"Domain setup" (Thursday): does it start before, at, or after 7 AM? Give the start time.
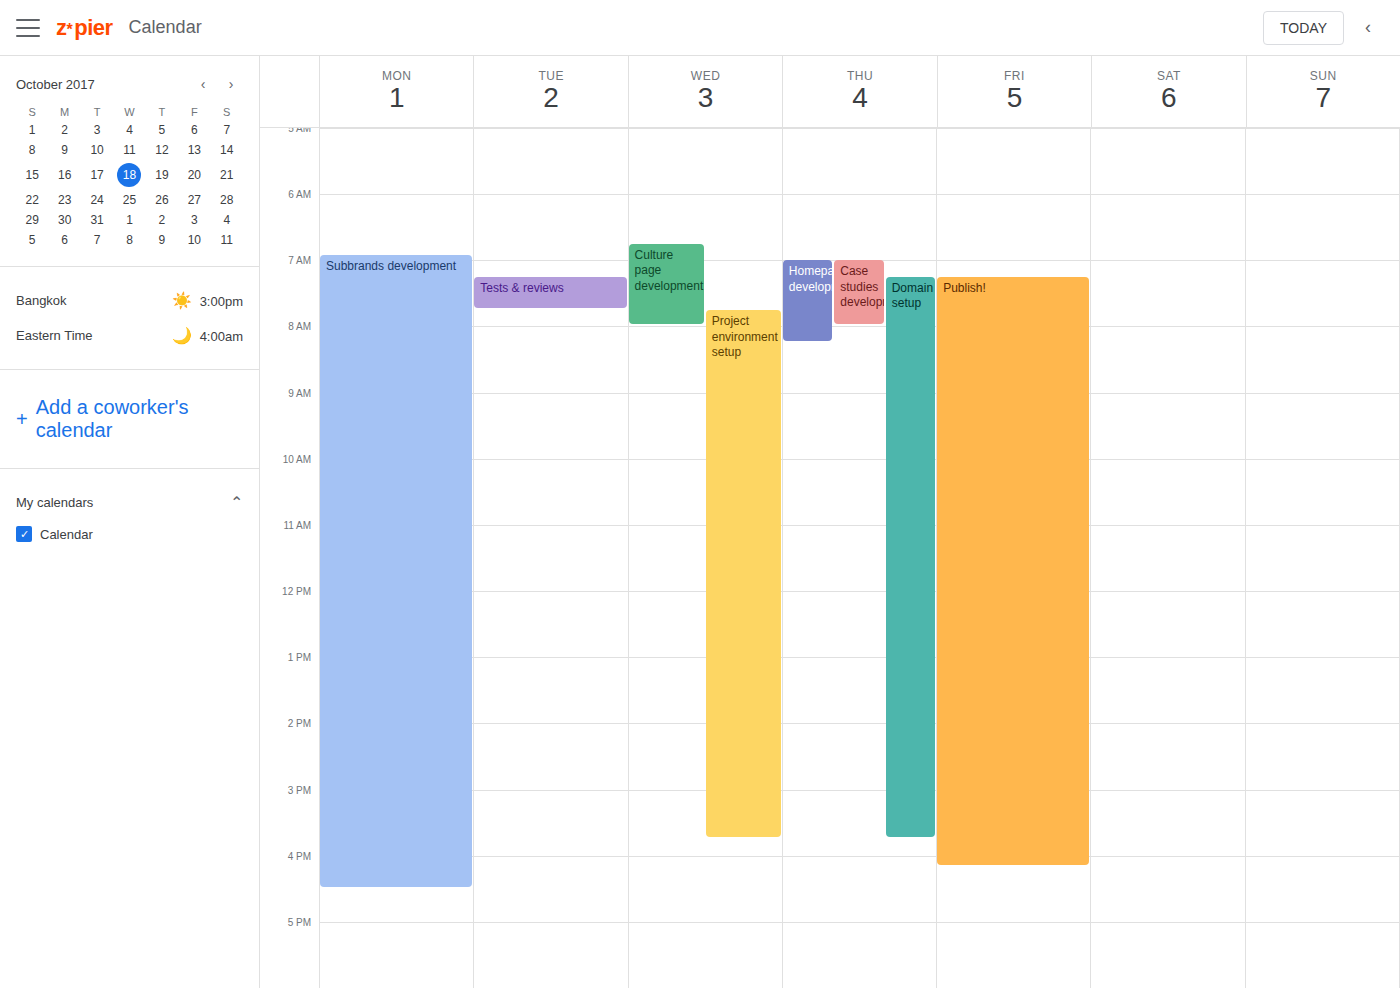
7:15 AM -- after 7 AM, 15 minutes below the 7 AM line.